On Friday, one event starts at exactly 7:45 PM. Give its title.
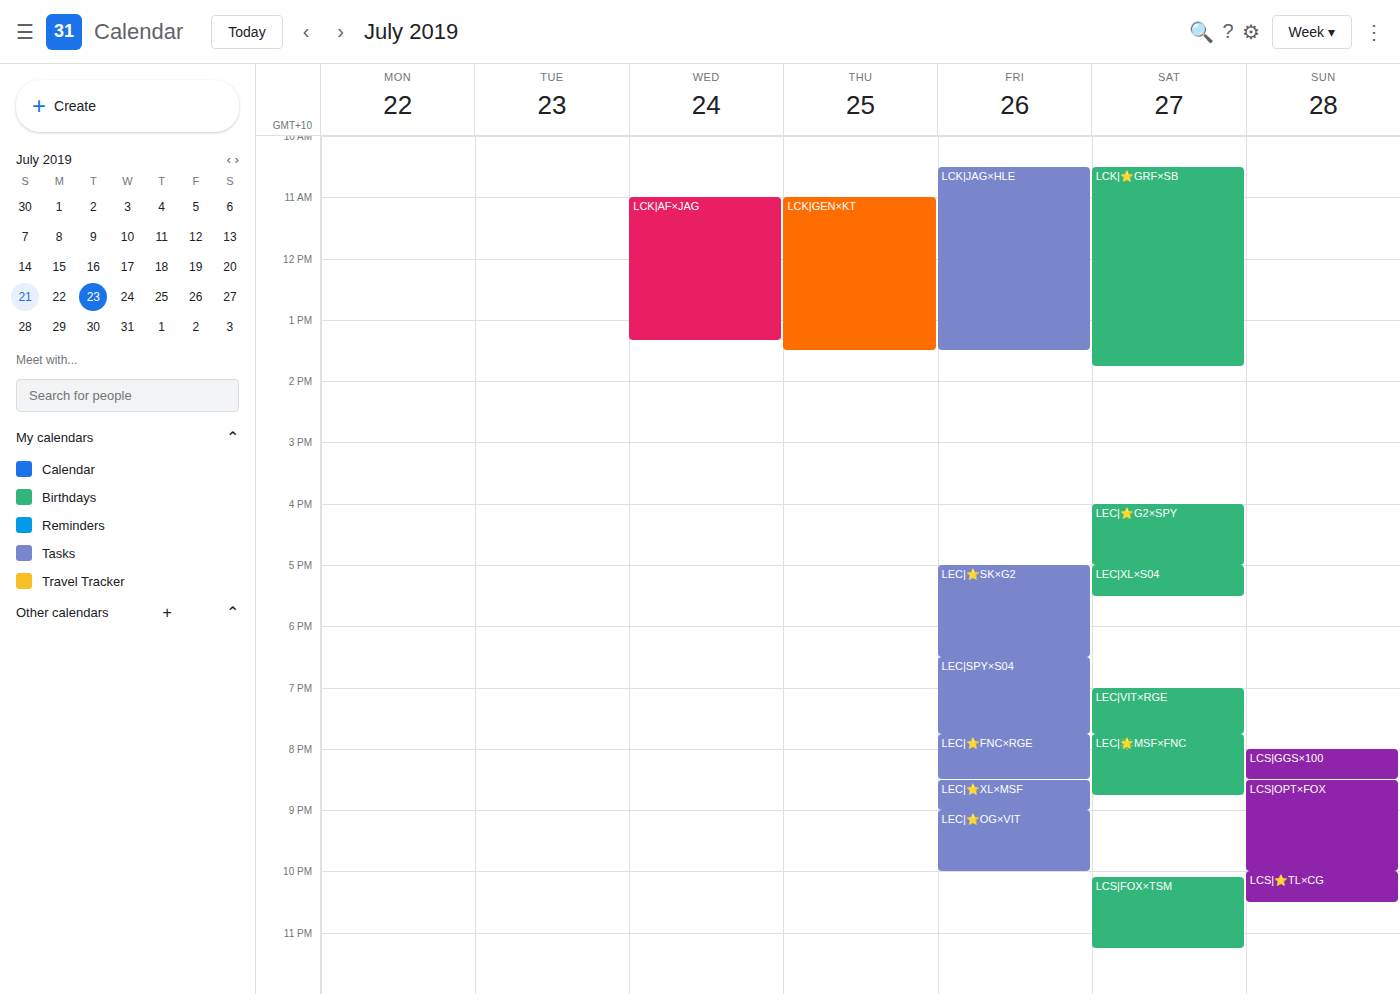
"LEC|⭐FNC×RGE"